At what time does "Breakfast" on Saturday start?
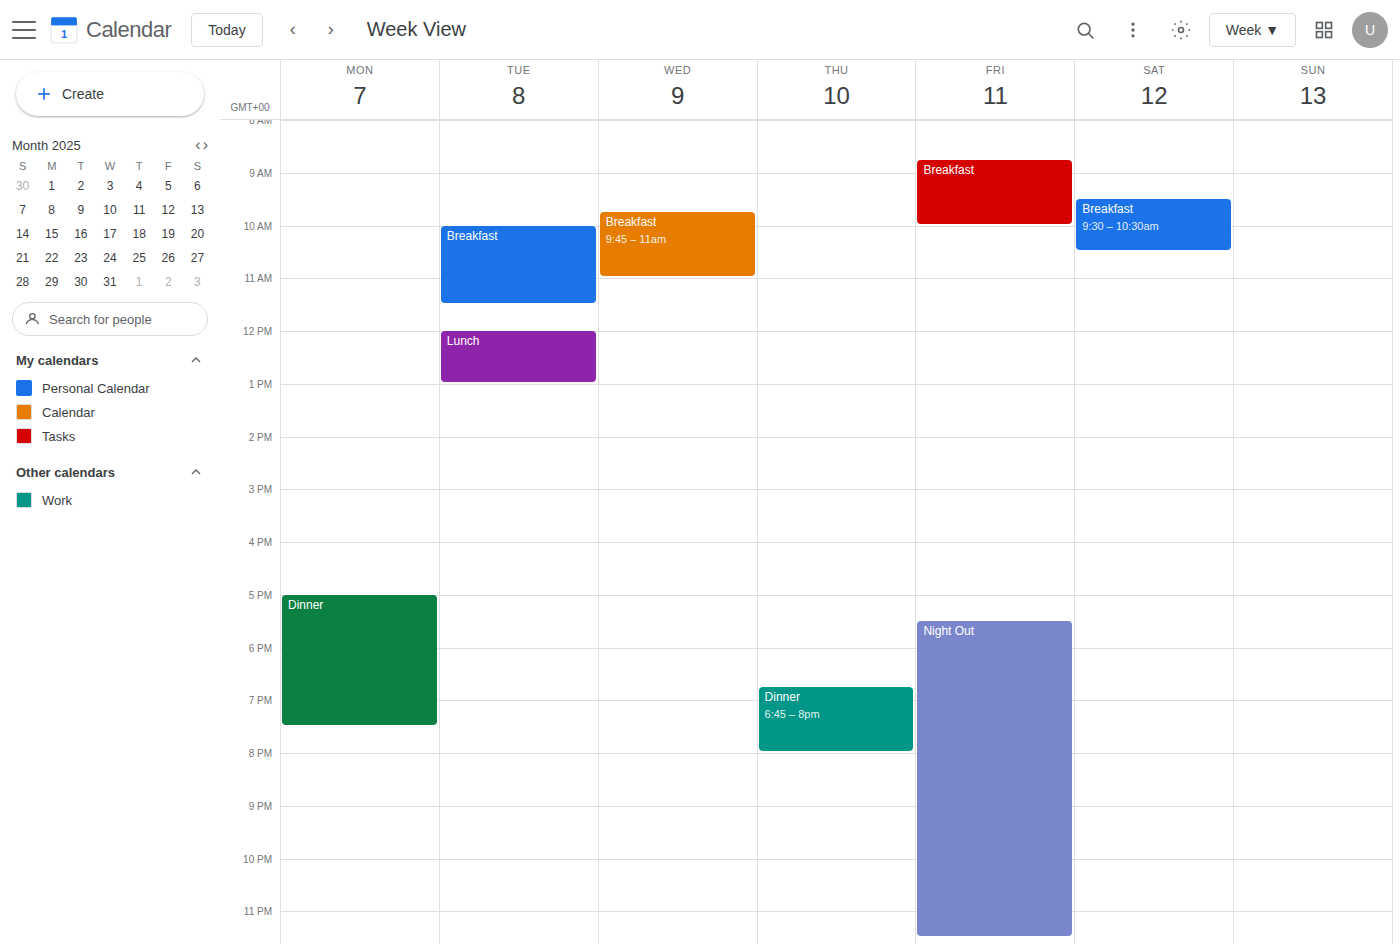
9:30 AM